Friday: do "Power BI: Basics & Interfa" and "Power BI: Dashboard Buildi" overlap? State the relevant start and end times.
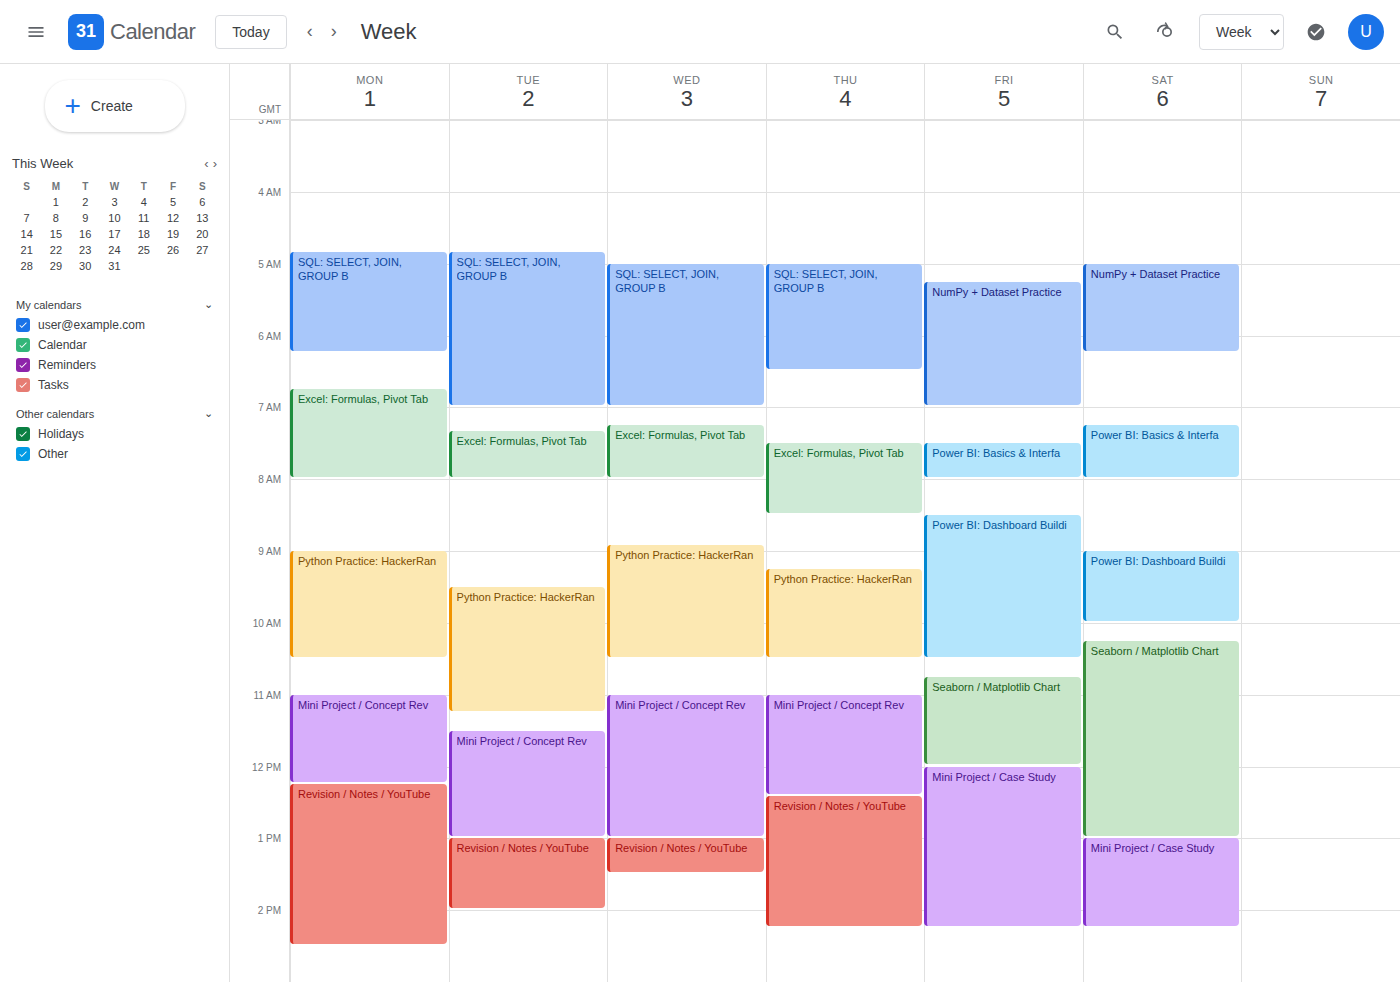
"Power BI: Basics & Interfa" ends at 8:00 AM and "Power BI: Dashboard Buildi" starts at 8:30 AM -- no overlap.